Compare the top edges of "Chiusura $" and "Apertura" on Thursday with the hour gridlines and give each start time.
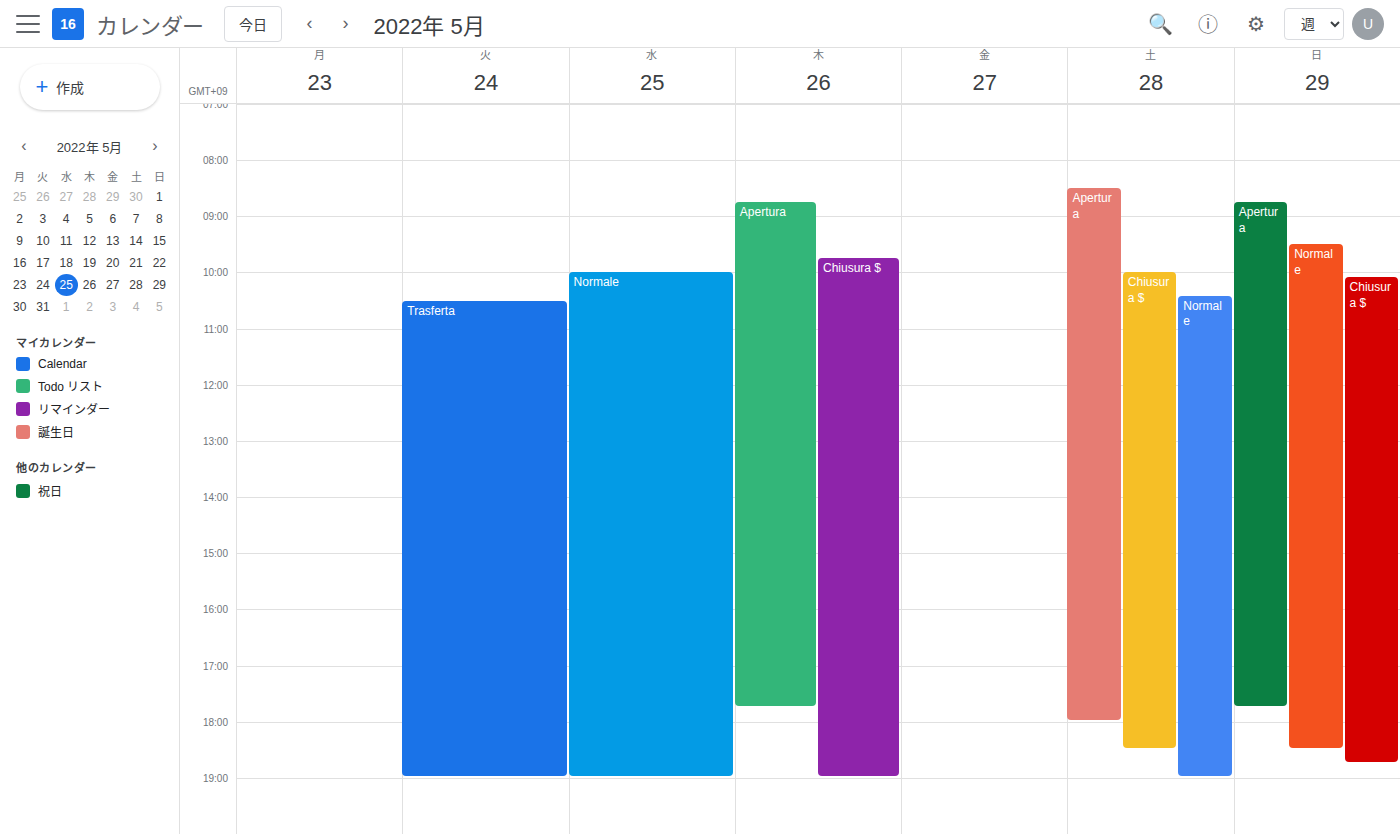
"Chiusura $": 09:45, neither: three quarters of the way from the 09:00 line to the 10:00 line. "Apertura": 08:45, neither: three quarters of the way from the 08:00 line to the 09:00 line.